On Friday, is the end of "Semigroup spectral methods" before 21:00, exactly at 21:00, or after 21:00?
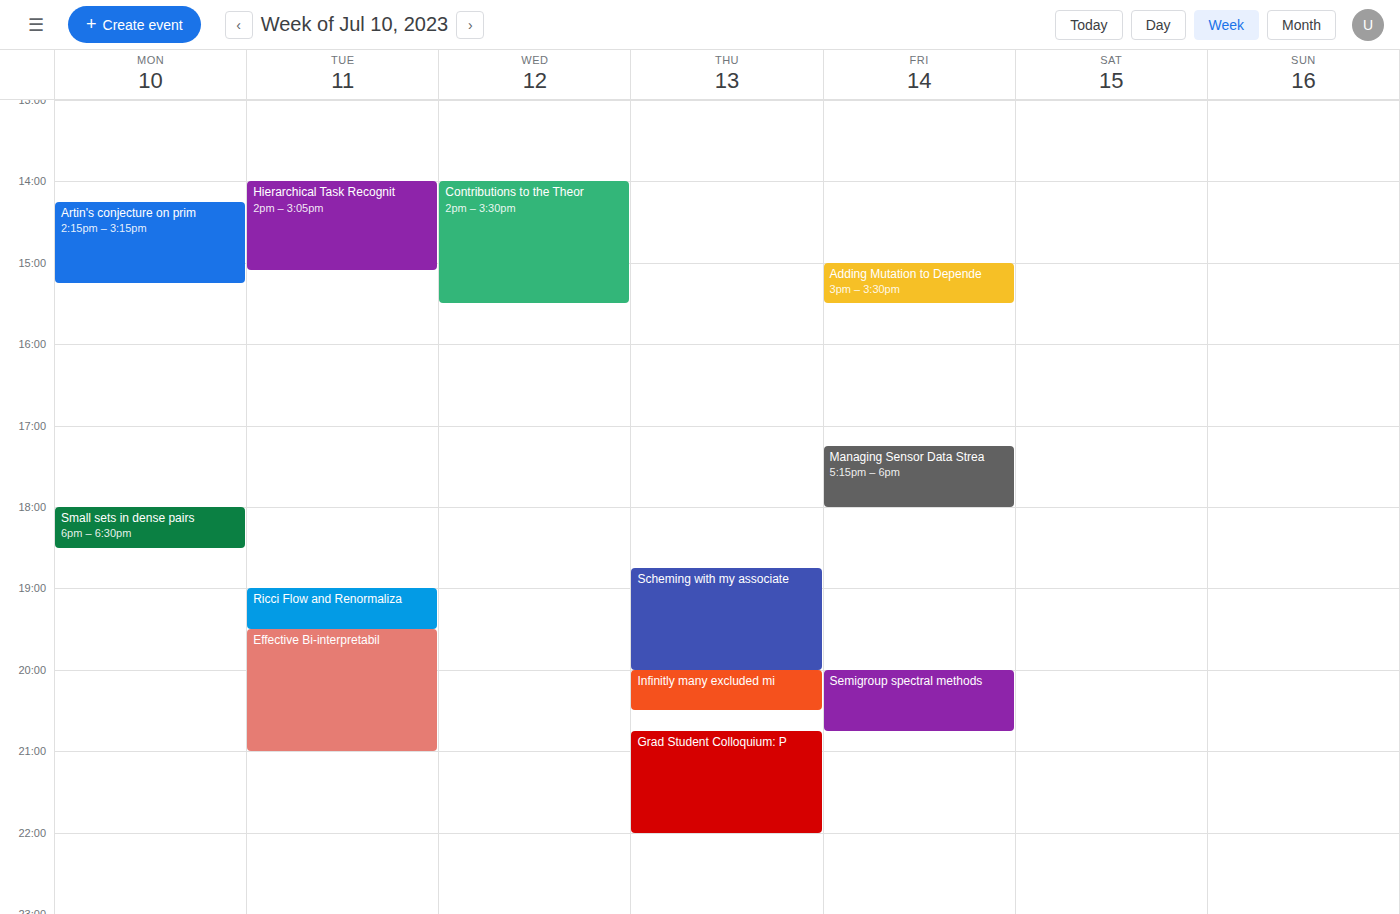
20:45 -- before 21:00, 15 minutes above the 21:00 line.